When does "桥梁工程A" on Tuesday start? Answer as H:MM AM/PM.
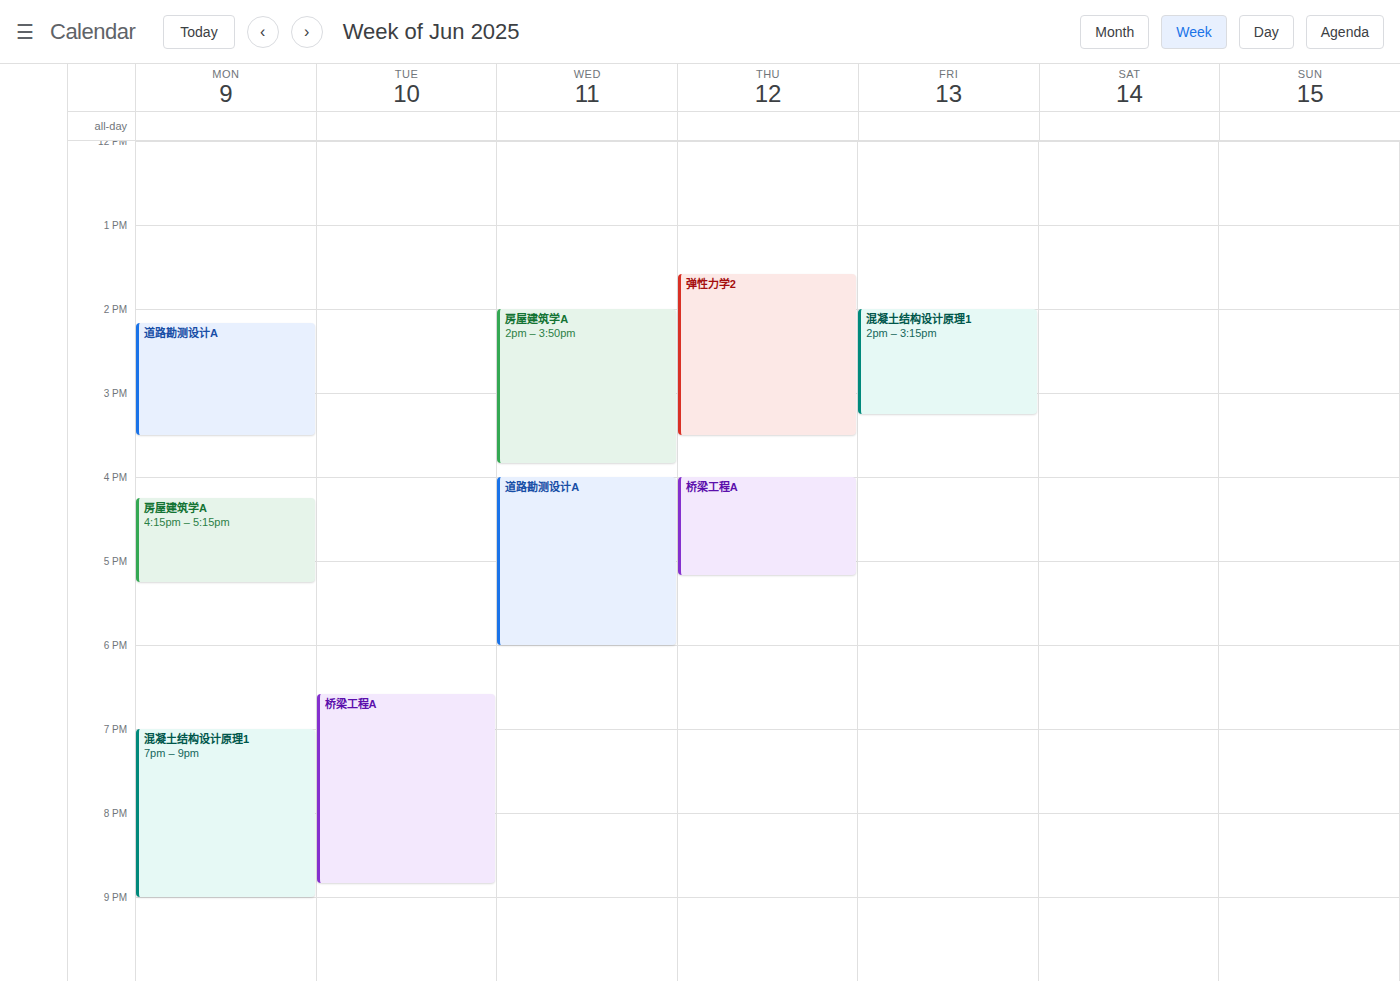
6:35 PM